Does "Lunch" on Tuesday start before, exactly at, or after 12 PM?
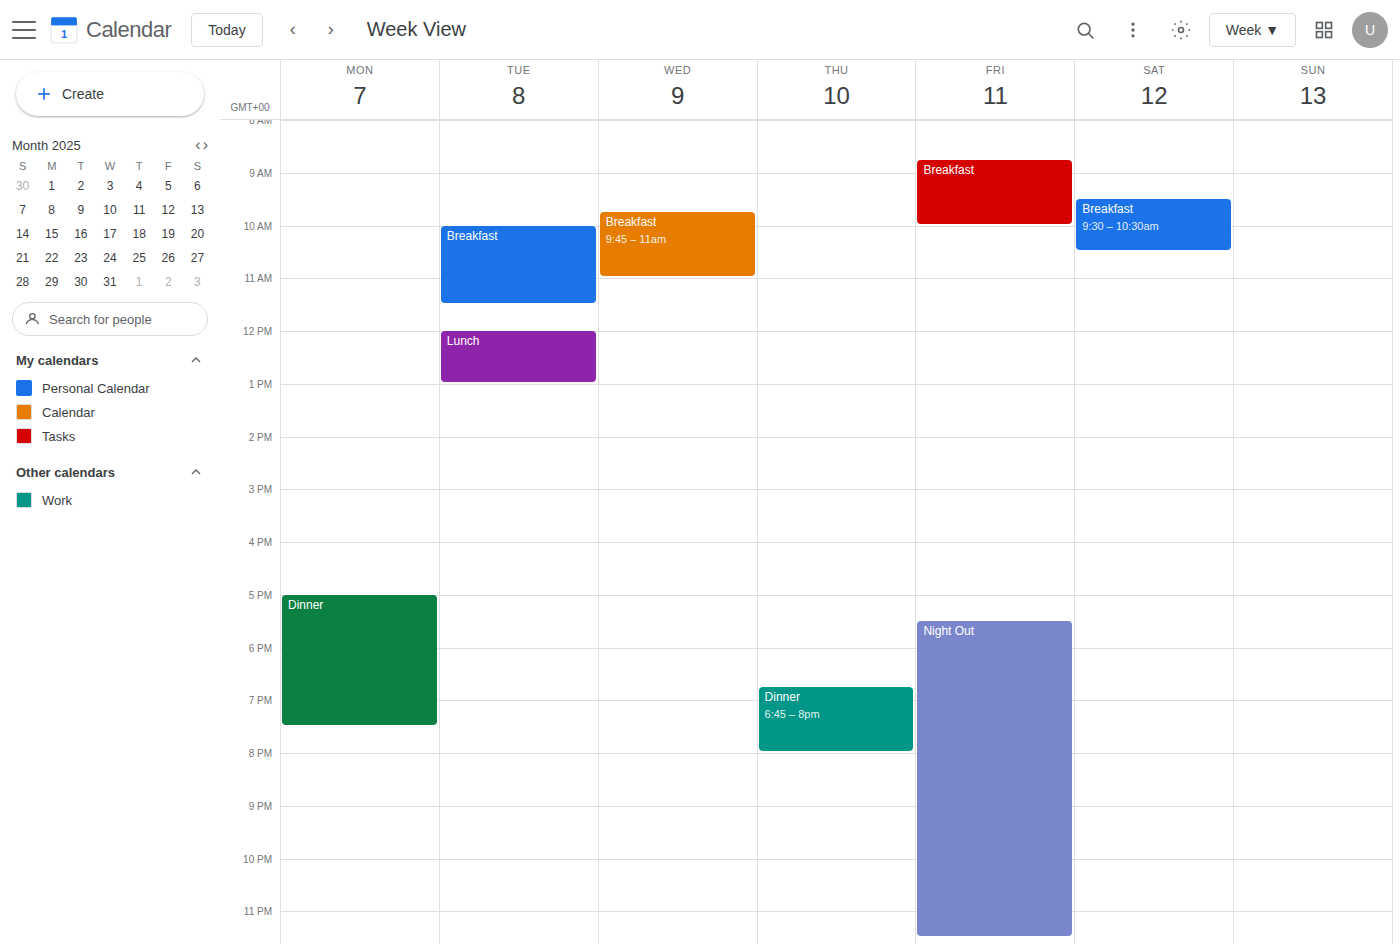
12:00 PM -- exactly at 12 PM, on the 12 PM line.